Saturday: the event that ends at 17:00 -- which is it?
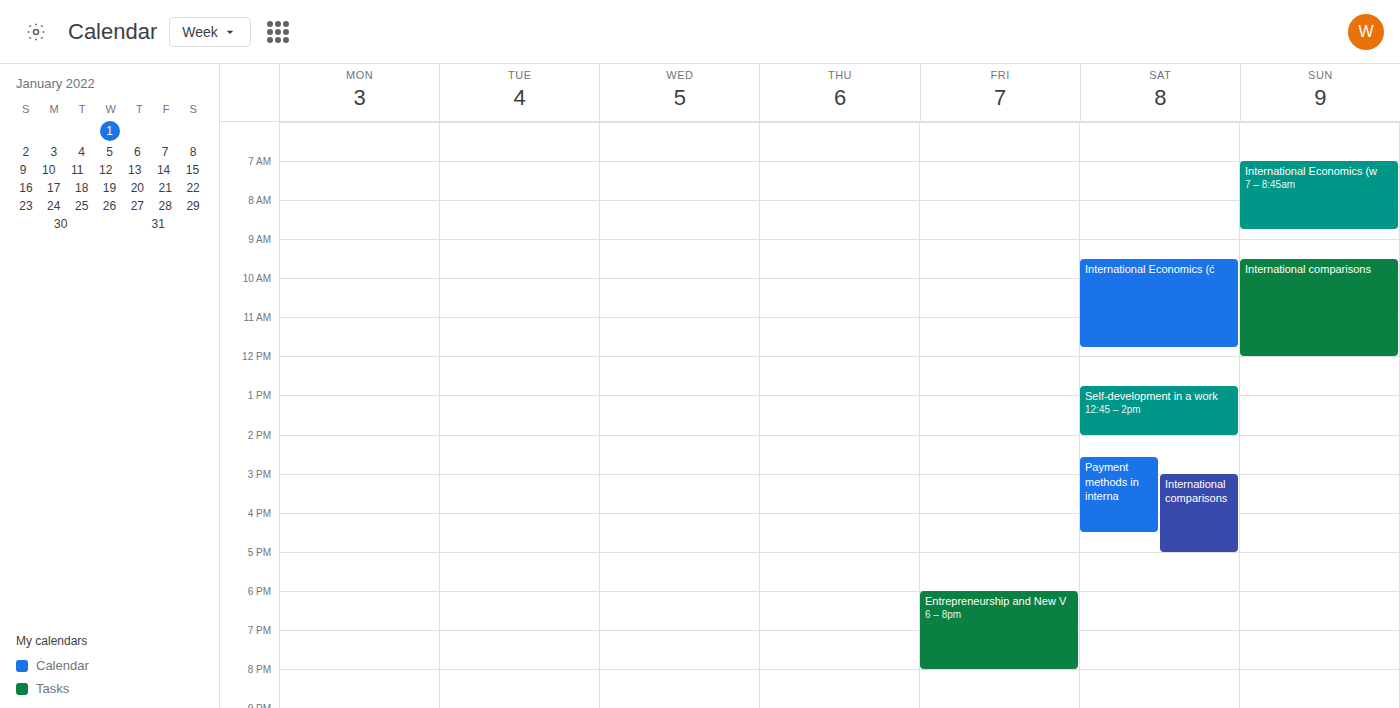
"International comparisons"